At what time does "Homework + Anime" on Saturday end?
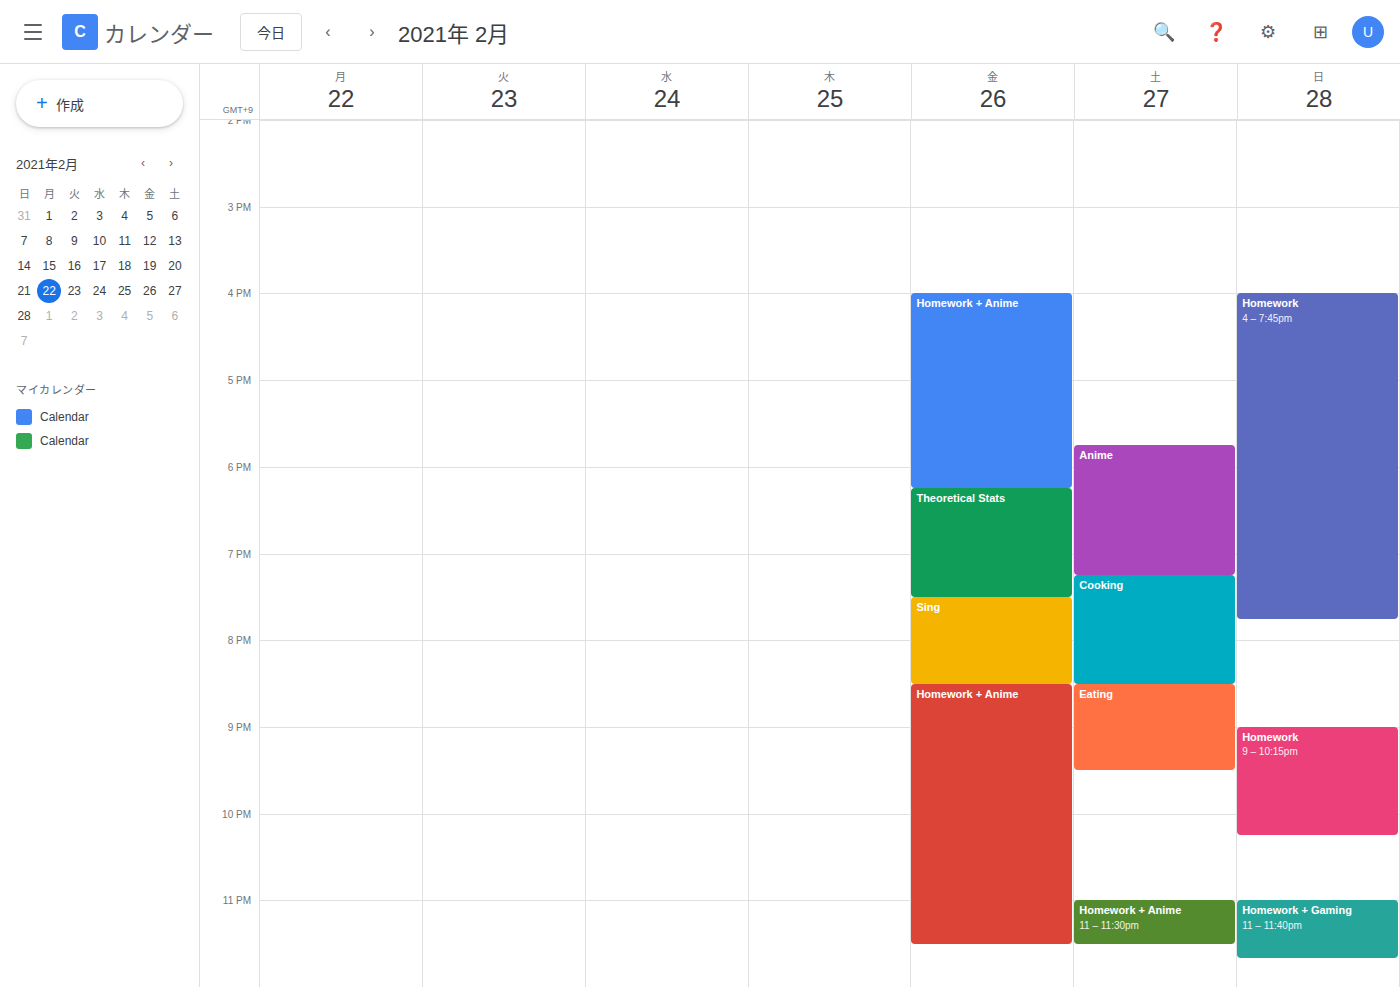
11:30 PM